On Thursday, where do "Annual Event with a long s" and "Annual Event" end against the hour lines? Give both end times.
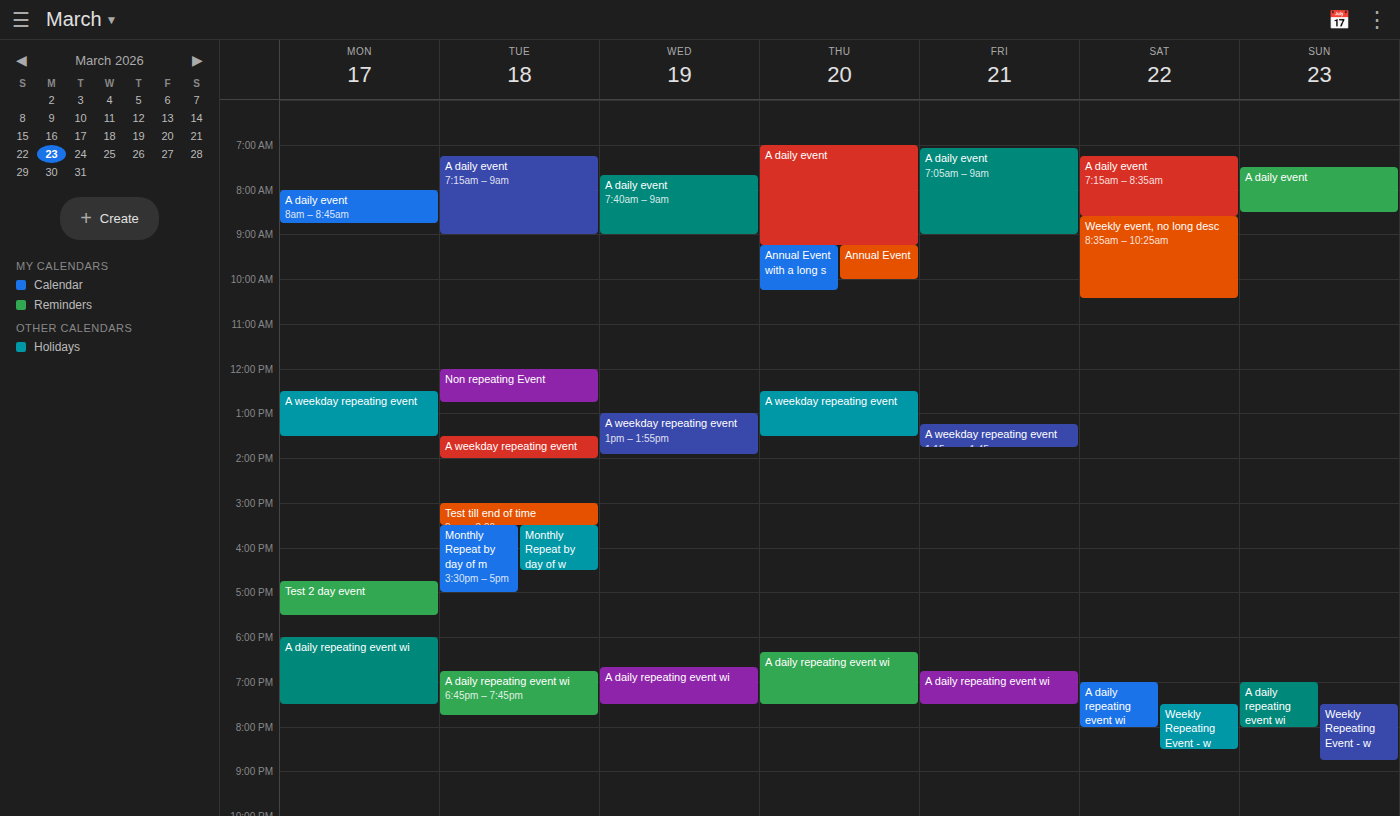
"Annual Event with a long s": 10:15, neither: a quarter of the way from the 10:00 line to the 11:00 line. "Annual Event": 10:00, exactly on the 10:00 line.